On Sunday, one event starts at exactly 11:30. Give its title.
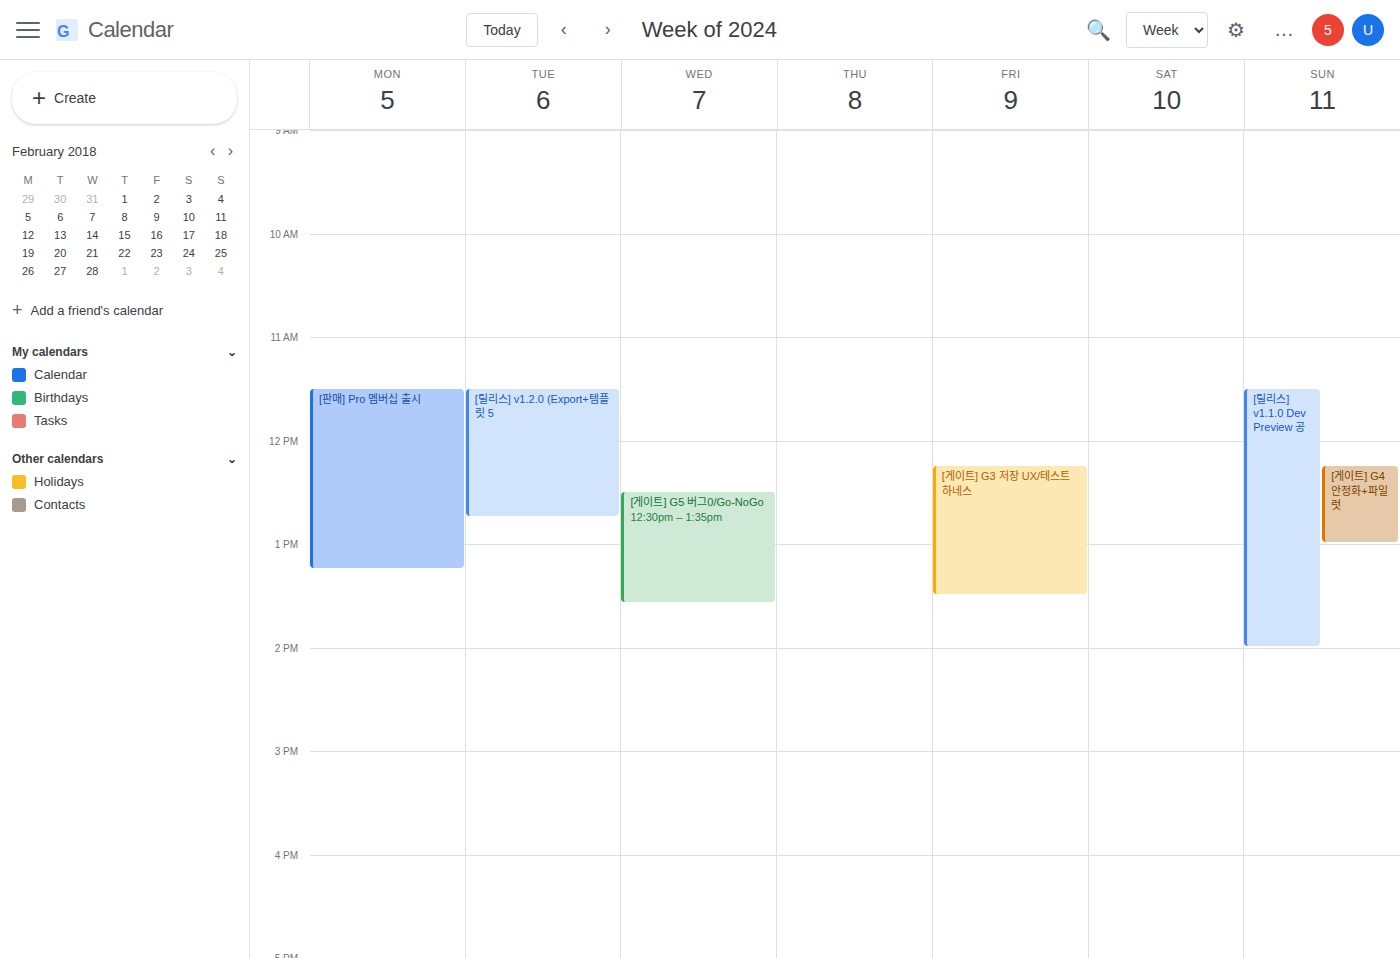
"[릴리스] v1.1.0 Dev Preview 공"